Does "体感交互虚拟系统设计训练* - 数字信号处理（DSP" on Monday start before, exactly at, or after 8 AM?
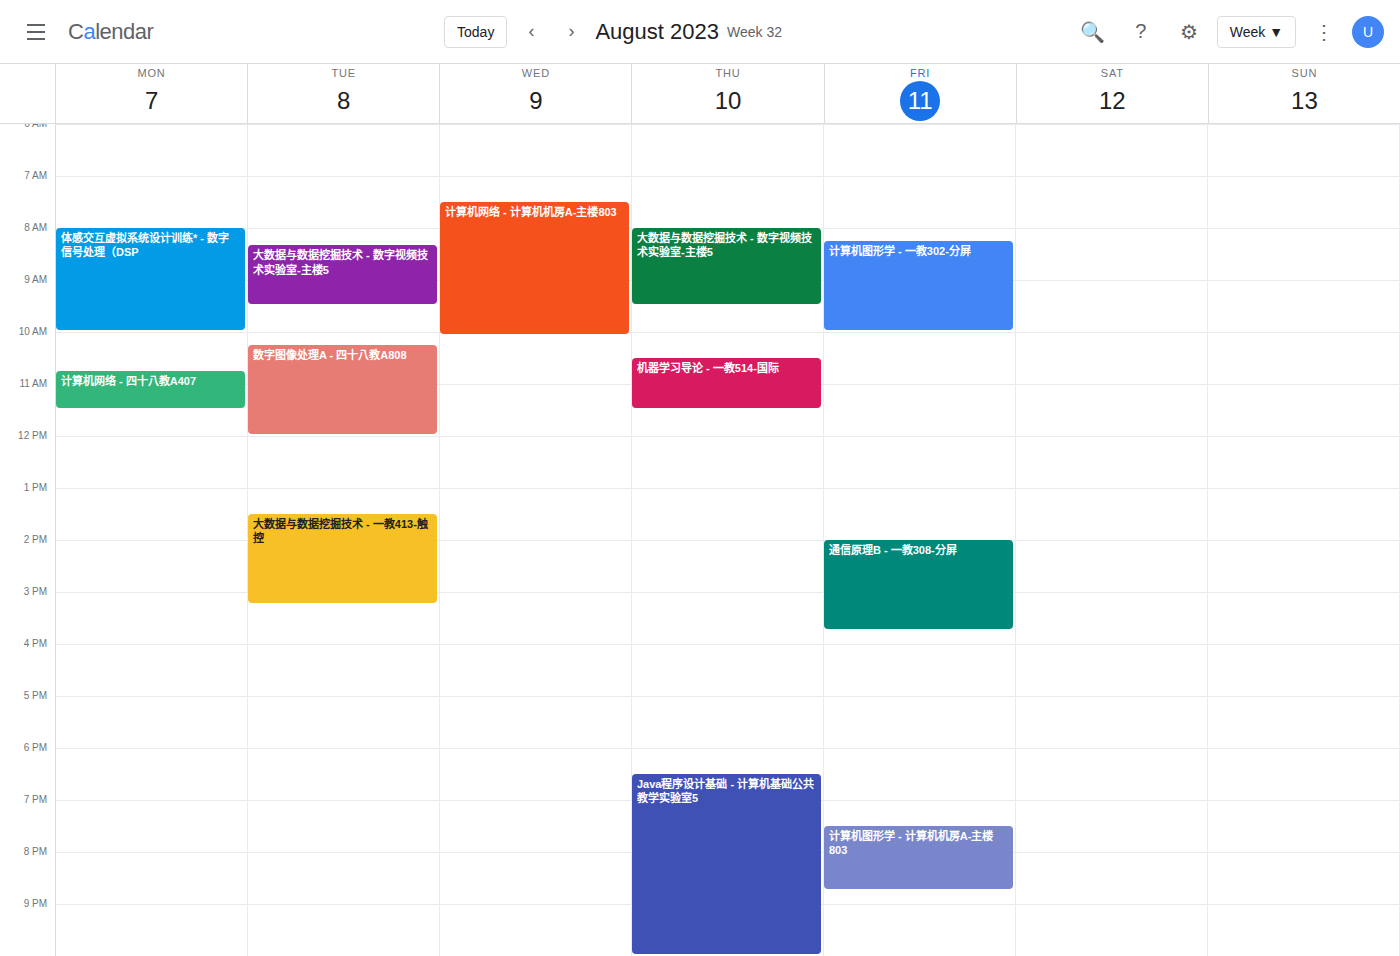
8:00 AM -- exactly at 8 AM, on the 8 AM line.